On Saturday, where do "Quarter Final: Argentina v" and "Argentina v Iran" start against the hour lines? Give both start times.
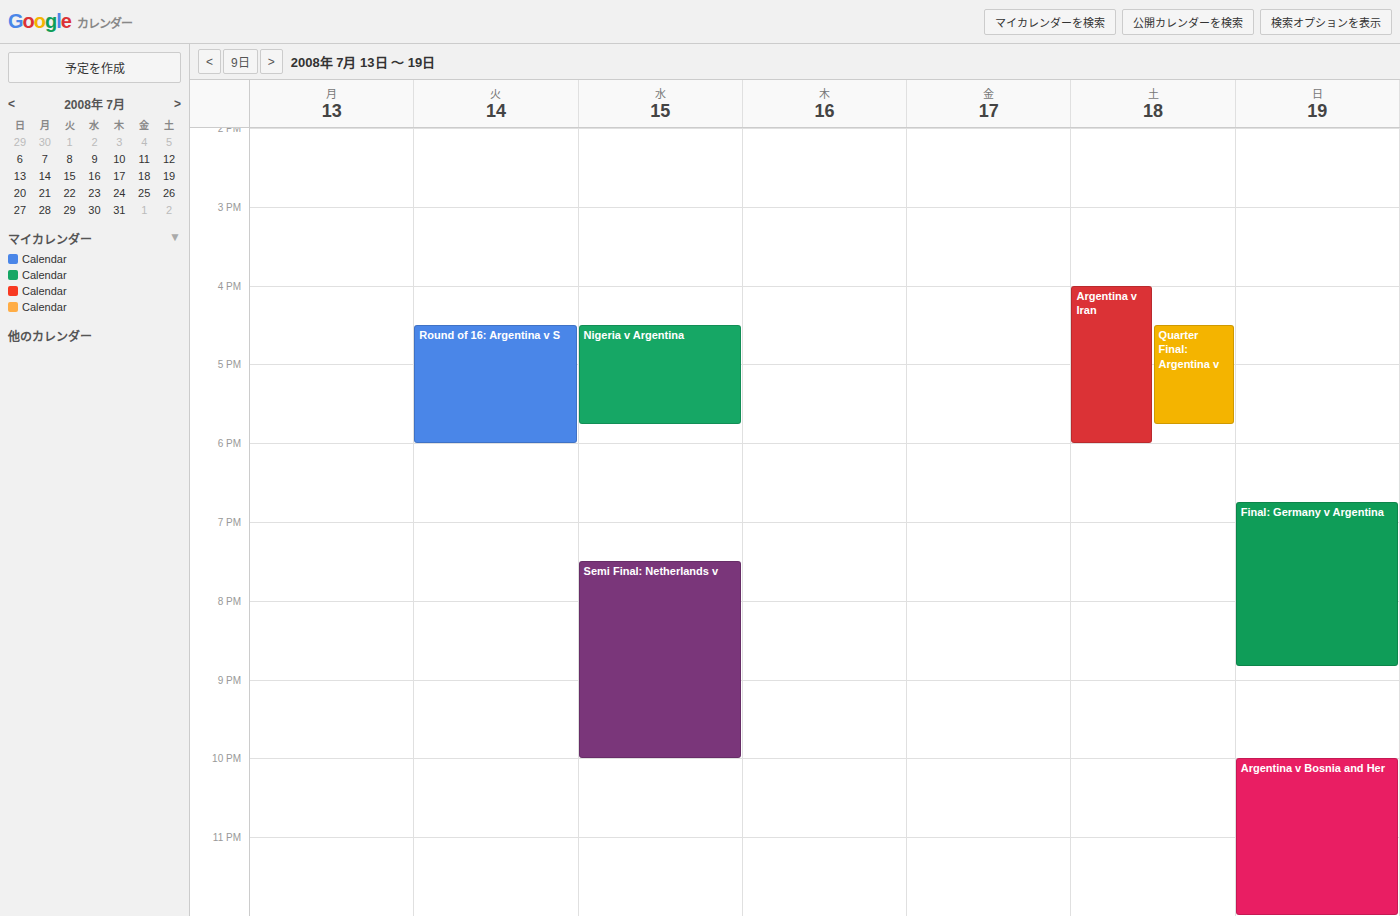
"Quarter Final: Argentina v": 4:30 PM, halfway between the 4 PM and 5 PM lines. "Argentina v Iran": 4:00 PM, exactly on the 4 PM line.